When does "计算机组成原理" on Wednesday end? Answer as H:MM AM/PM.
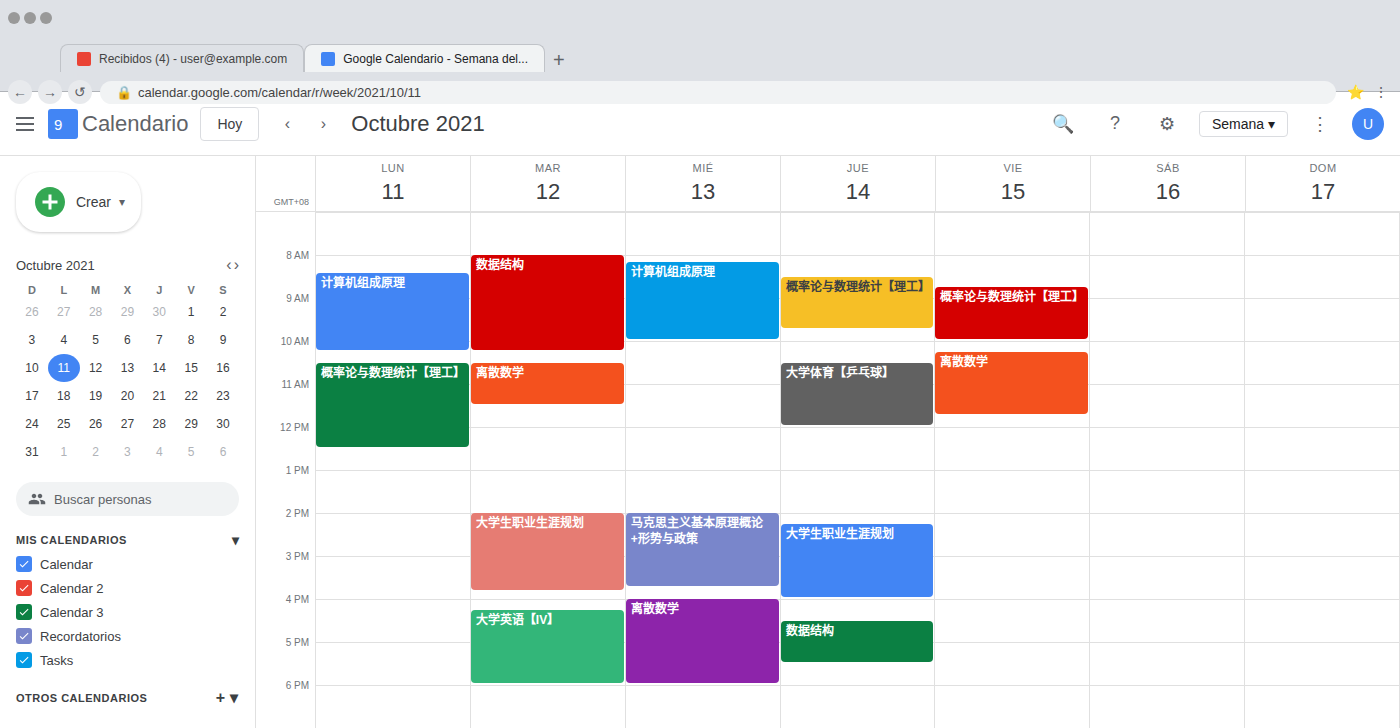
10:00 AM